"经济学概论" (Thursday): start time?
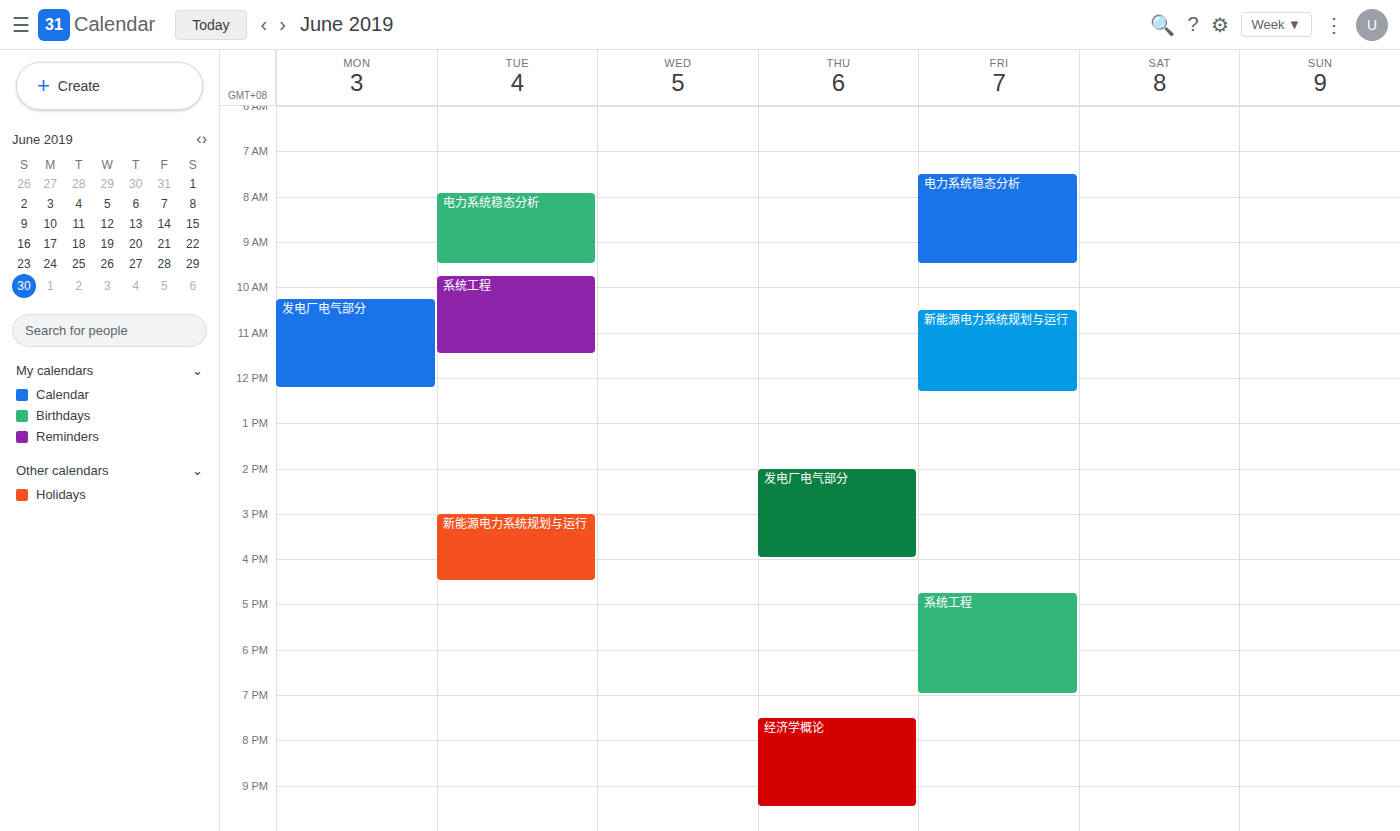
7:30 PM